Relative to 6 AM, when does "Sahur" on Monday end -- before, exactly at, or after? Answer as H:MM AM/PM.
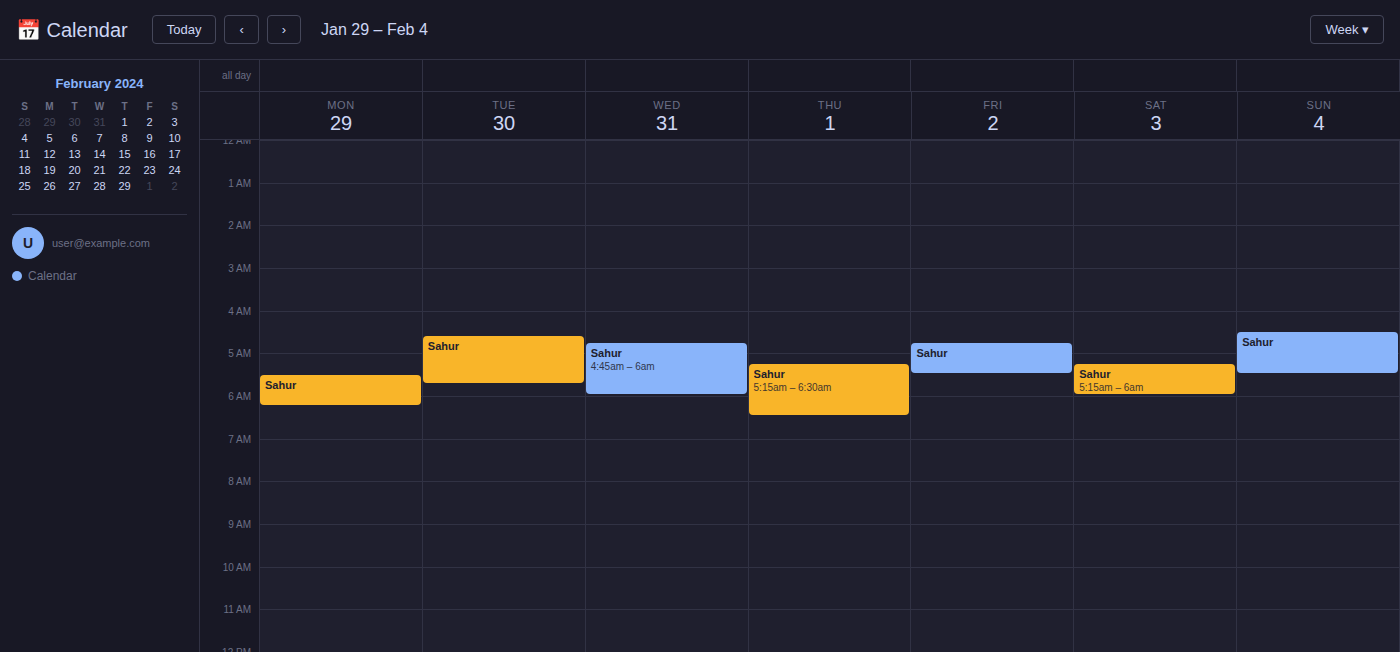
6:15 AM -- after 6 AM, 15 minutes below the 6 AM line.